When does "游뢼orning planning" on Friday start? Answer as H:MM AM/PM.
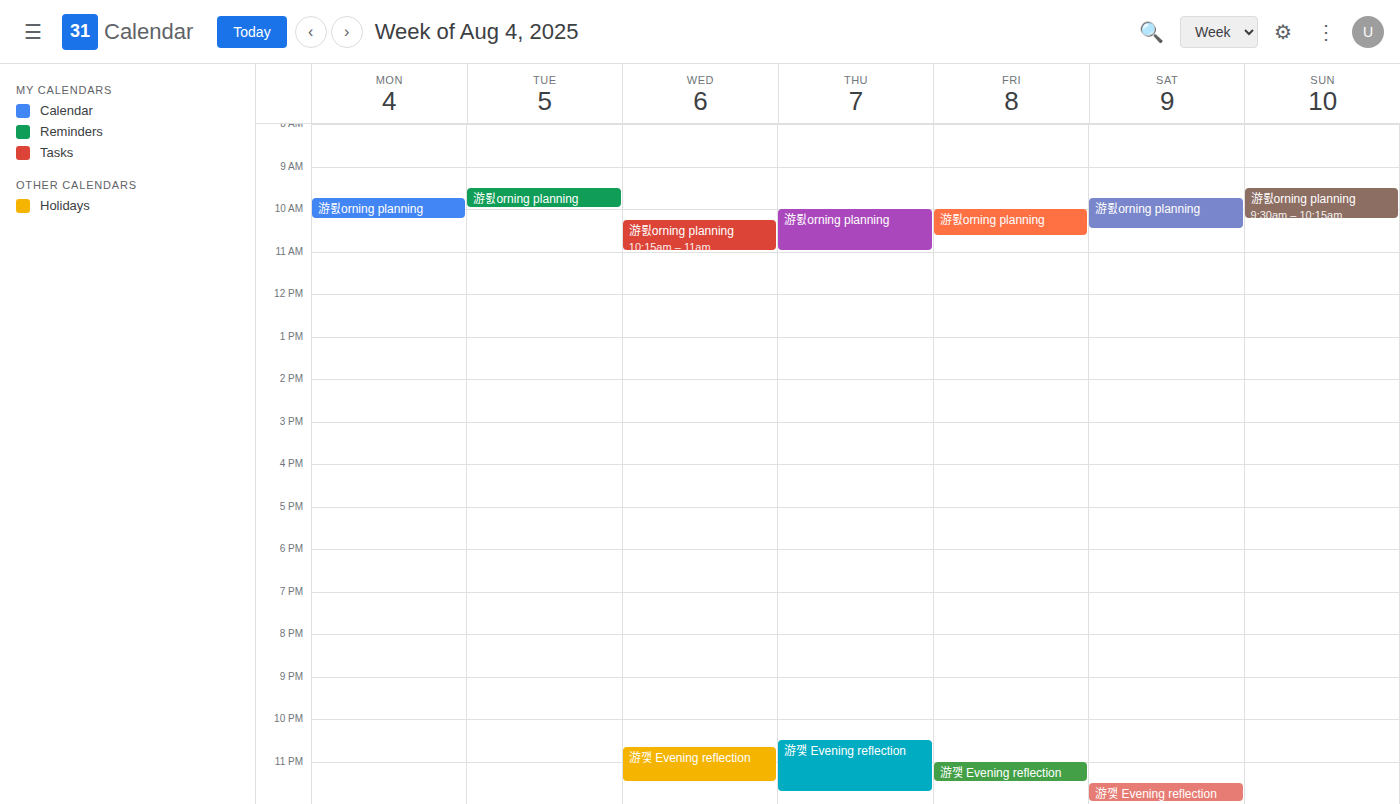
10:00 AM